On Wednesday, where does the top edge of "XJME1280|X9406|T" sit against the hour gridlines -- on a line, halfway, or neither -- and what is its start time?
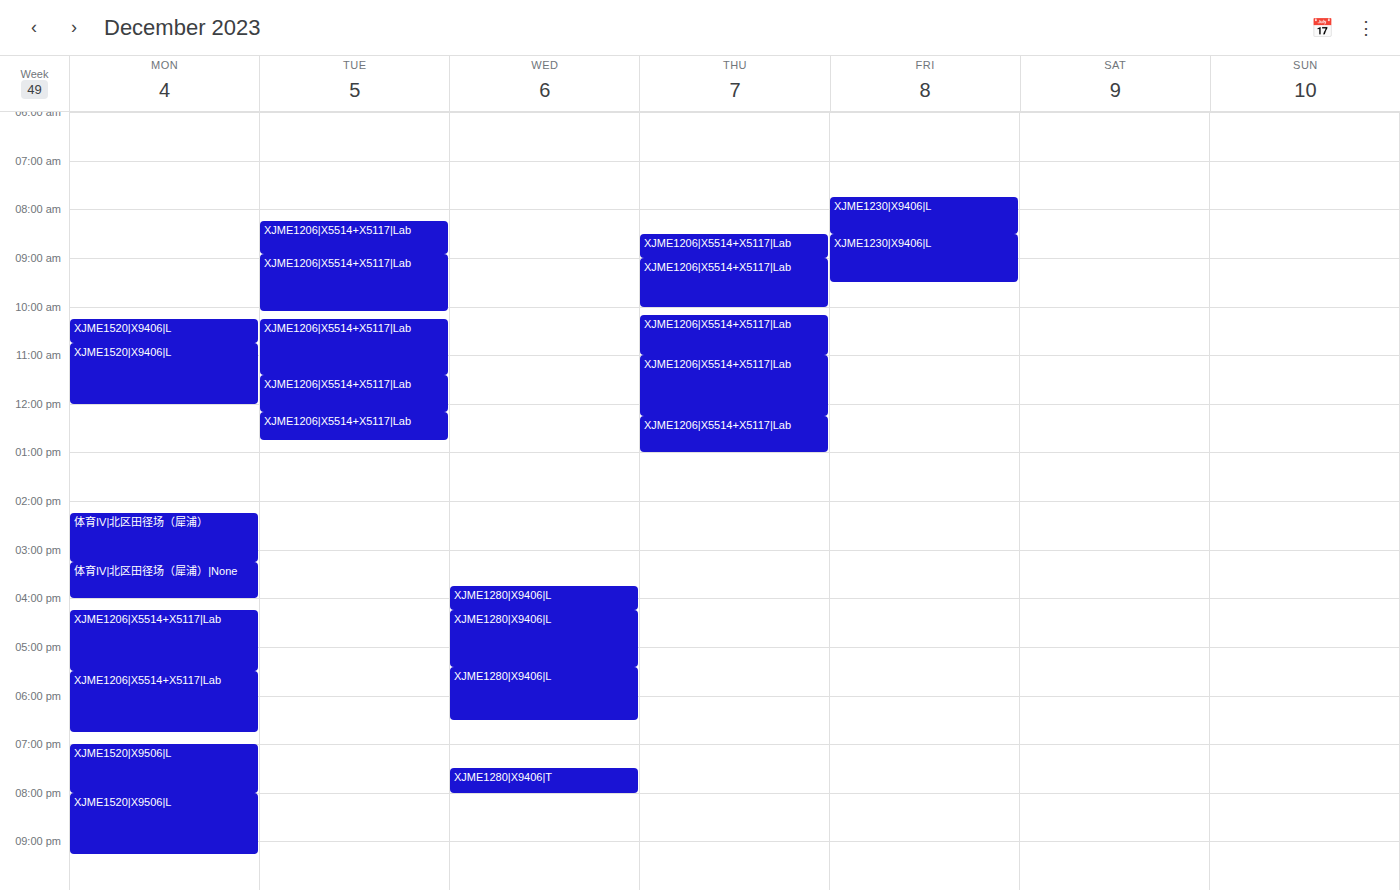
19:30 -- halfway between the 19:00 and 20:00 lines.